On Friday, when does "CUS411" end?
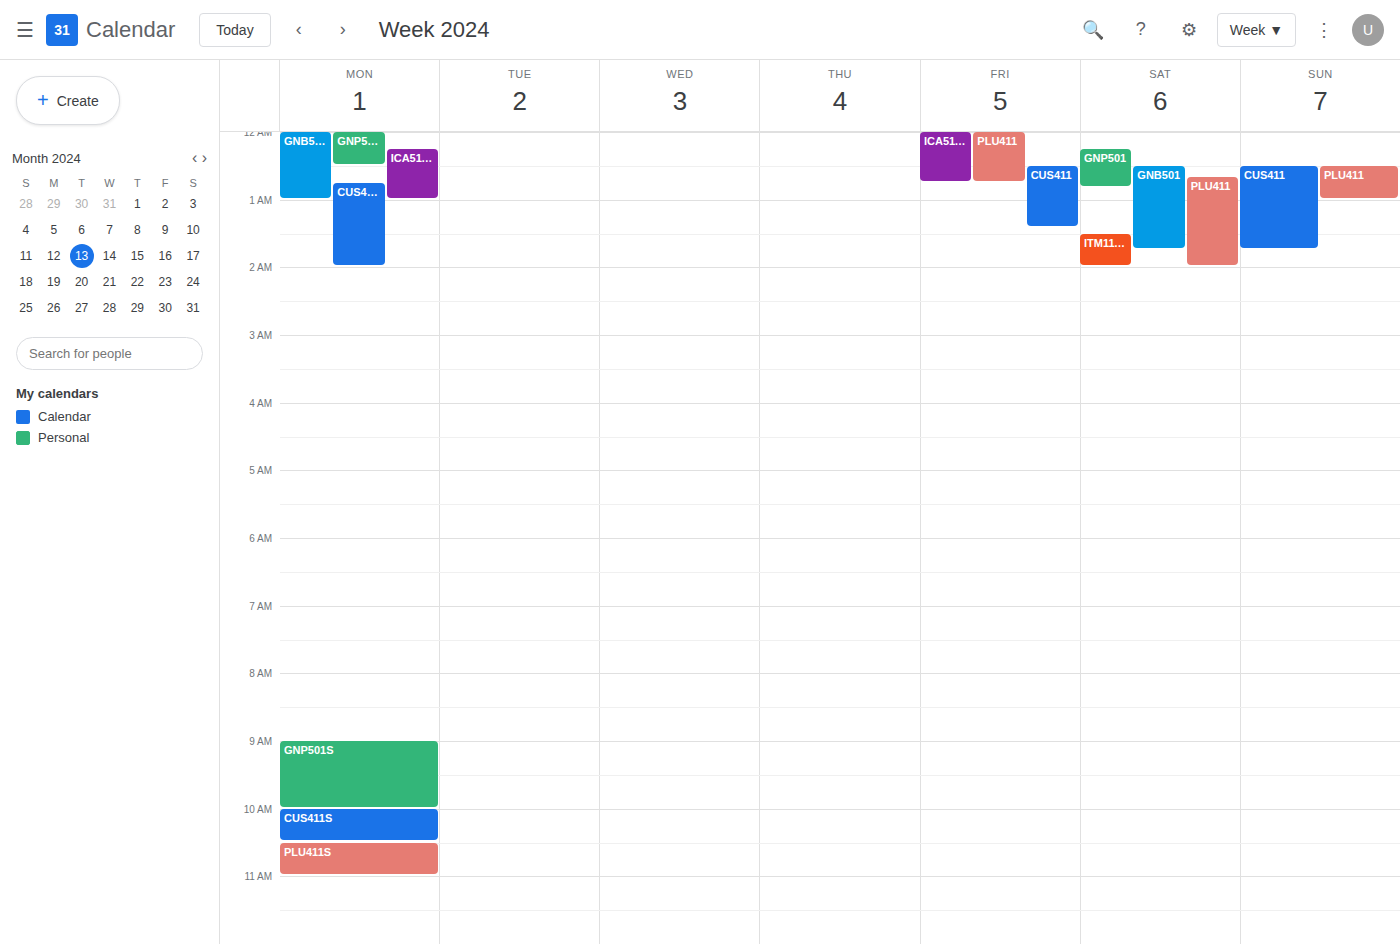
1:25 AM